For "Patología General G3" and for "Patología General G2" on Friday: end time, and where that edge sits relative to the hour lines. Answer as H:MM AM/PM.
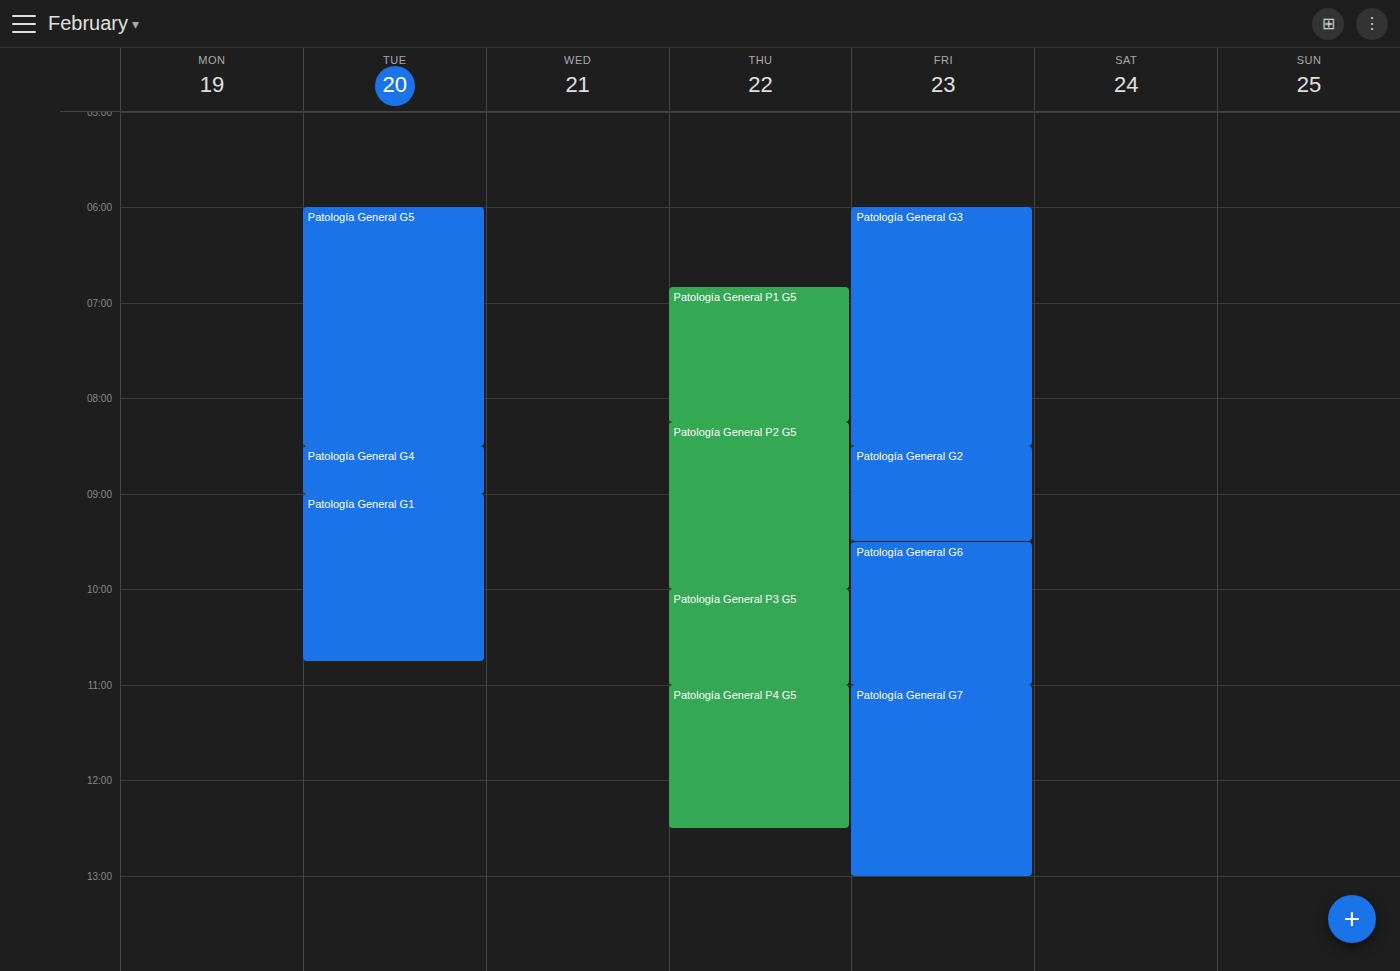
"Patología General G3": 8:30 AM, halfway between the 8 AM and 9 AM lines. "Patología General G2": 9:30 AM, halfway between the 9 AM and 10 AM lines.